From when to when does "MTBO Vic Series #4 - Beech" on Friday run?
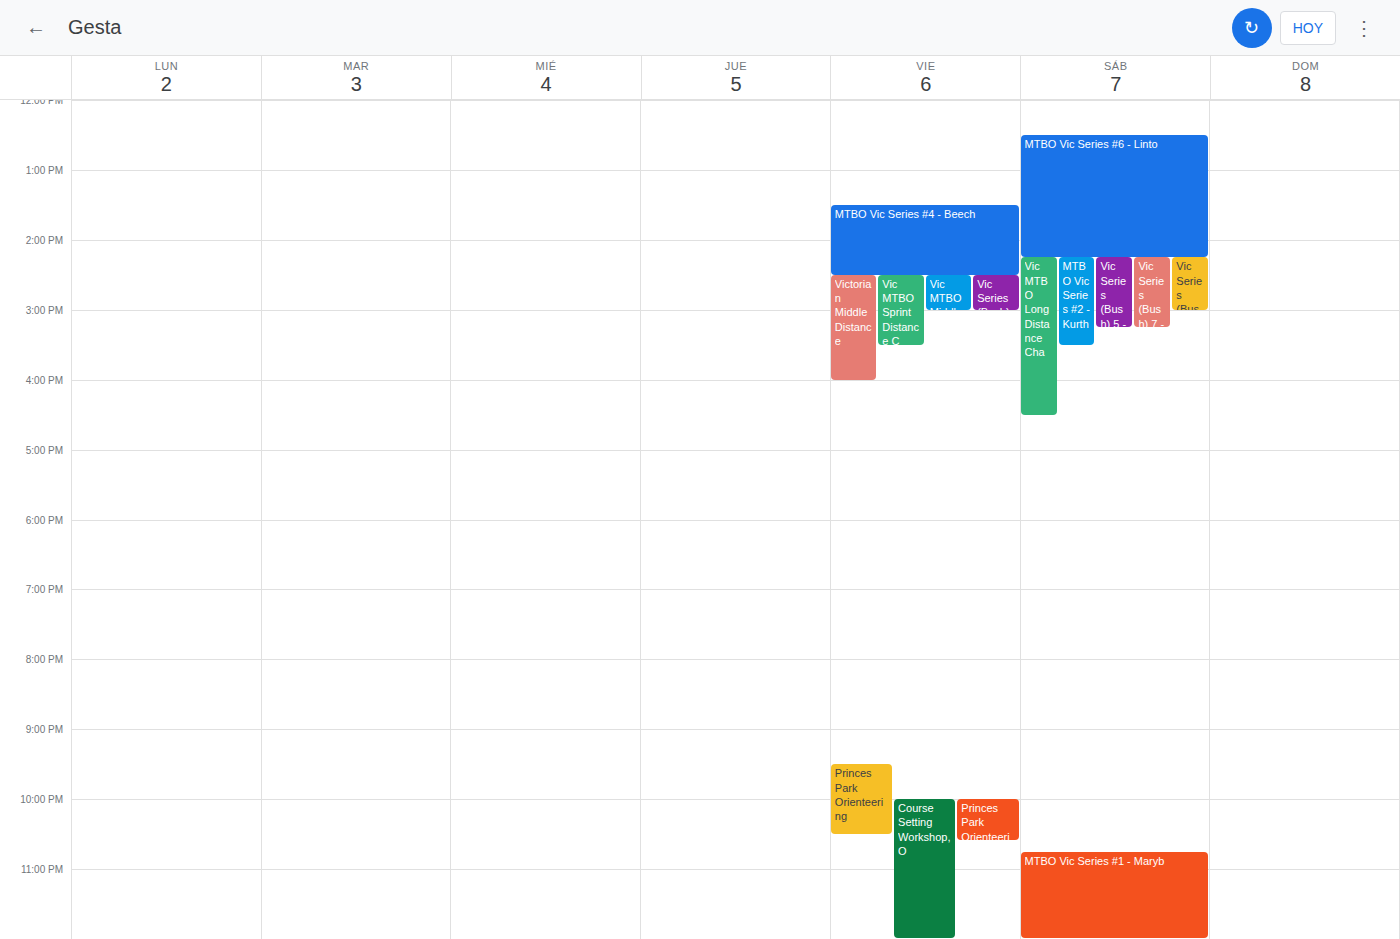
1:30 PM to 2:30 PM